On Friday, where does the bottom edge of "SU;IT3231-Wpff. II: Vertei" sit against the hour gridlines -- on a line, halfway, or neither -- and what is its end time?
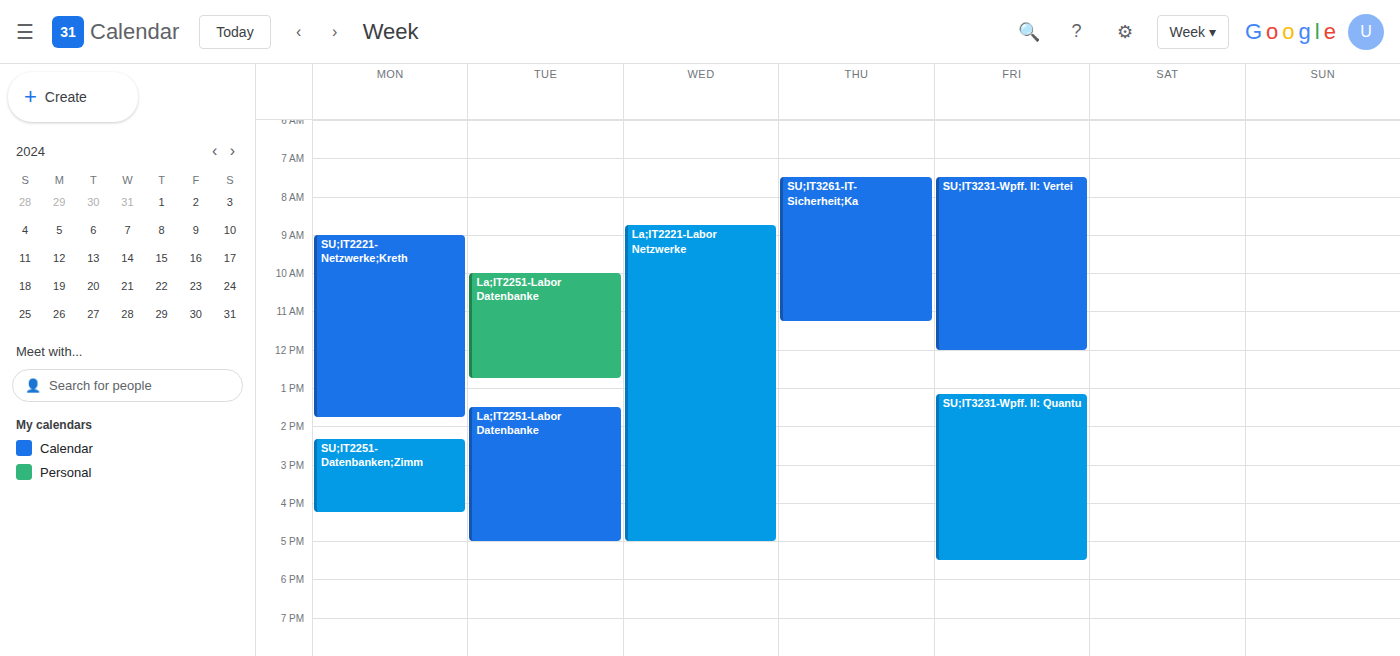
12:00 PM -- exactly on the 12 PM line.